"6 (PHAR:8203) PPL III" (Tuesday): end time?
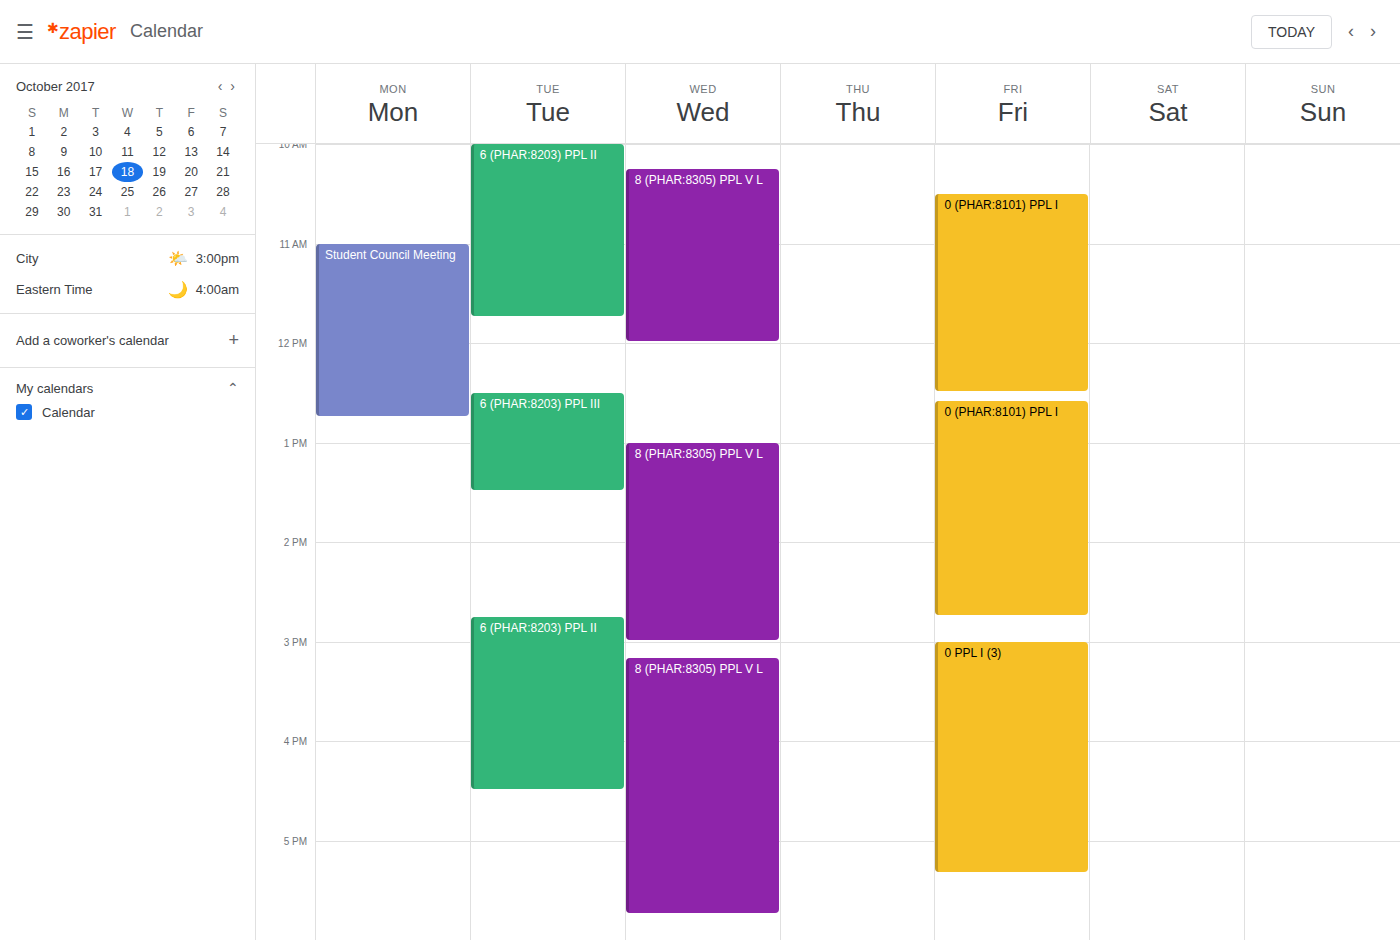
1:30 PM